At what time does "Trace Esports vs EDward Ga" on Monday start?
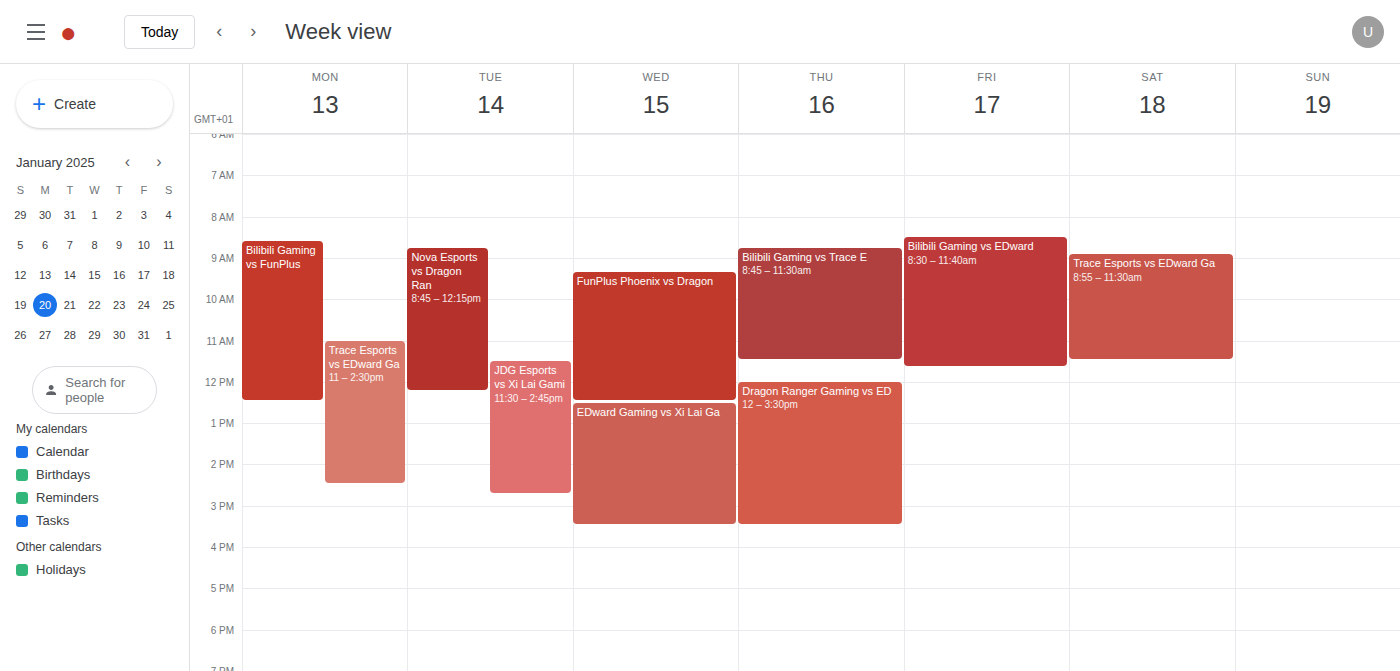
11:00 AM